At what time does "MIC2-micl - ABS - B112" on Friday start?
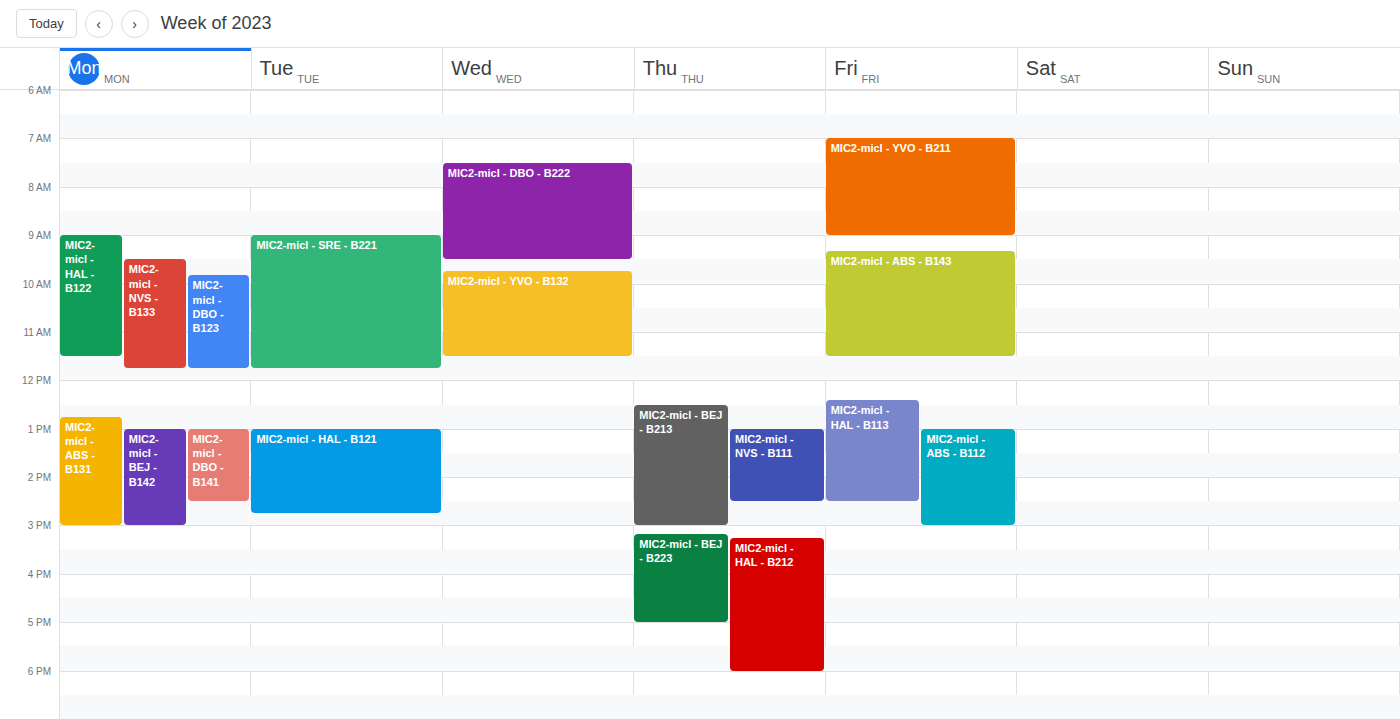
1:00 PM